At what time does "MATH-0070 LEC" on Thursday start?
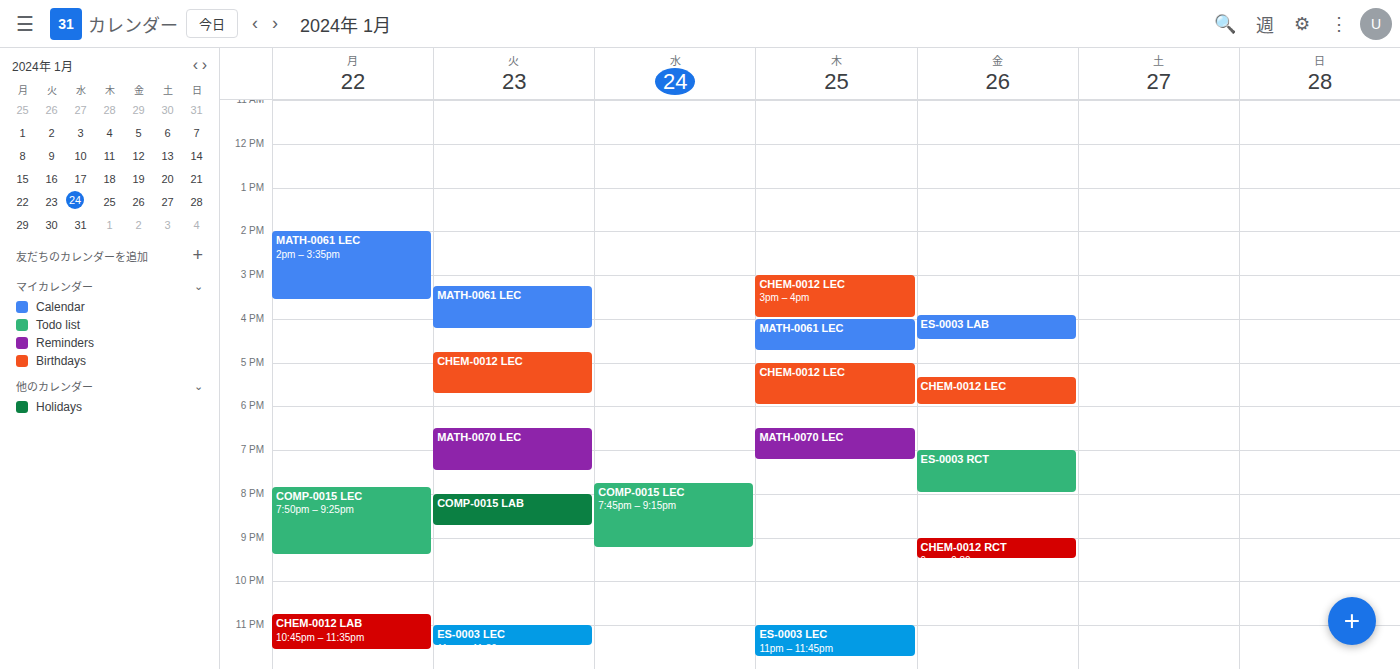
6:30 PM